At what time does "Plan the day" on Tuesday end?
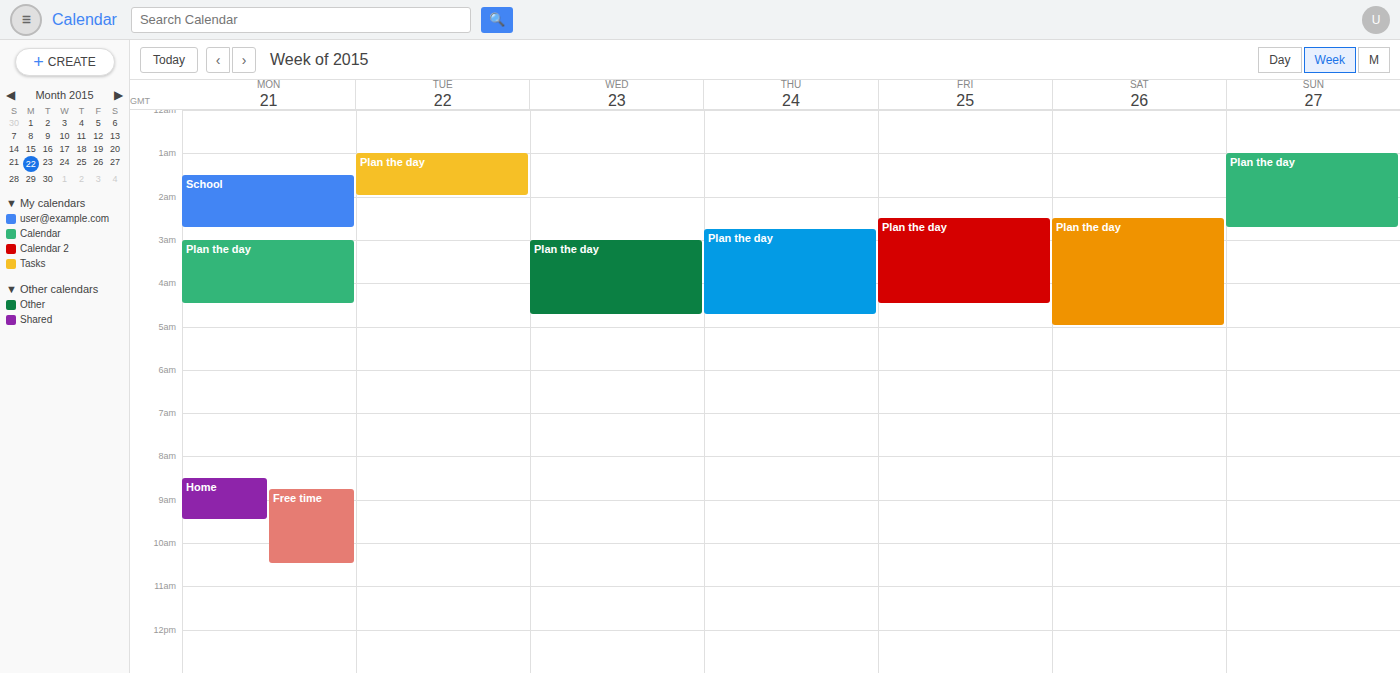
2:00 AM